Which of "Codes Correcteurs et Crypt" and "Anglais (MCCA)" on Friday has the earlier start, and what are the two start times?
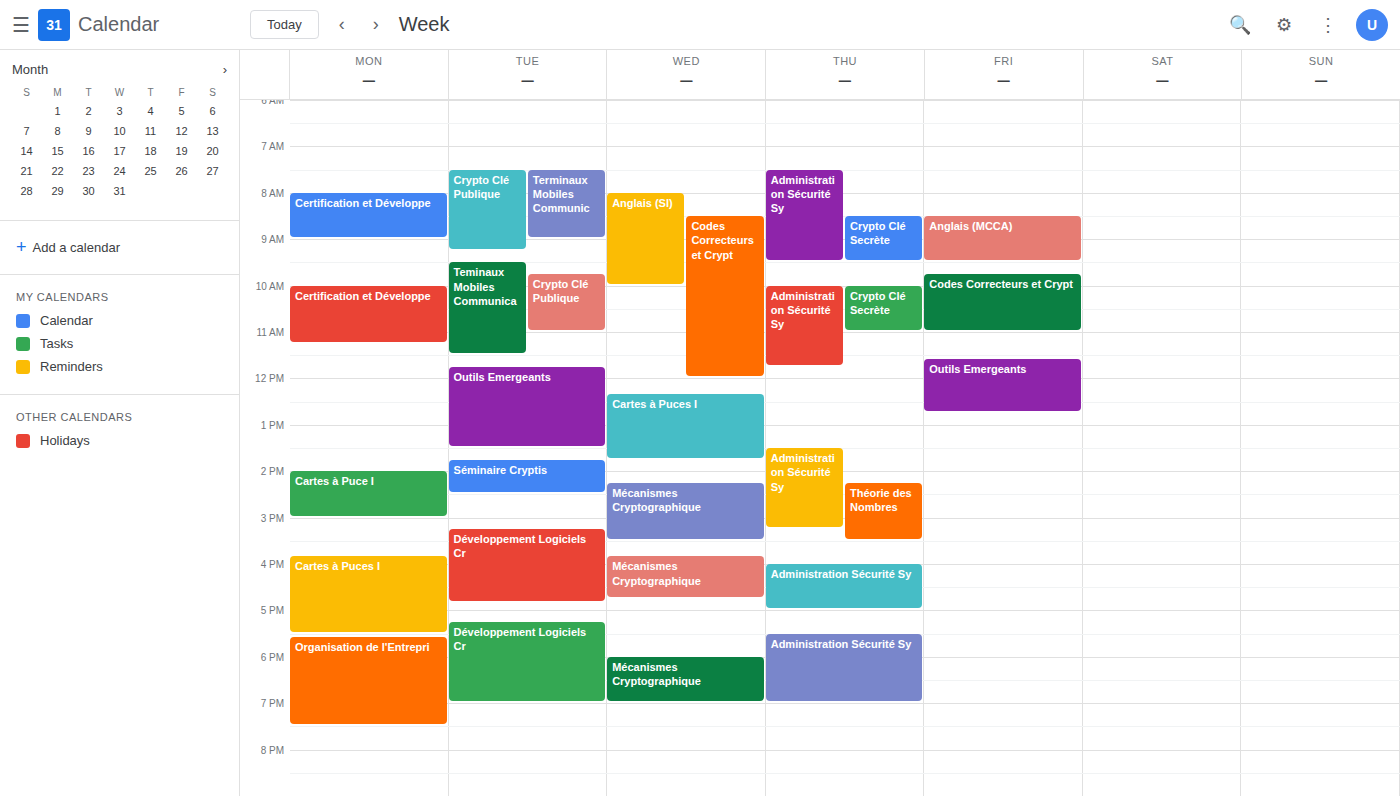
"Anglais (MCCA)" 8:30 AM; "Codes Correcteurs et Crypt" 9:45 AM.